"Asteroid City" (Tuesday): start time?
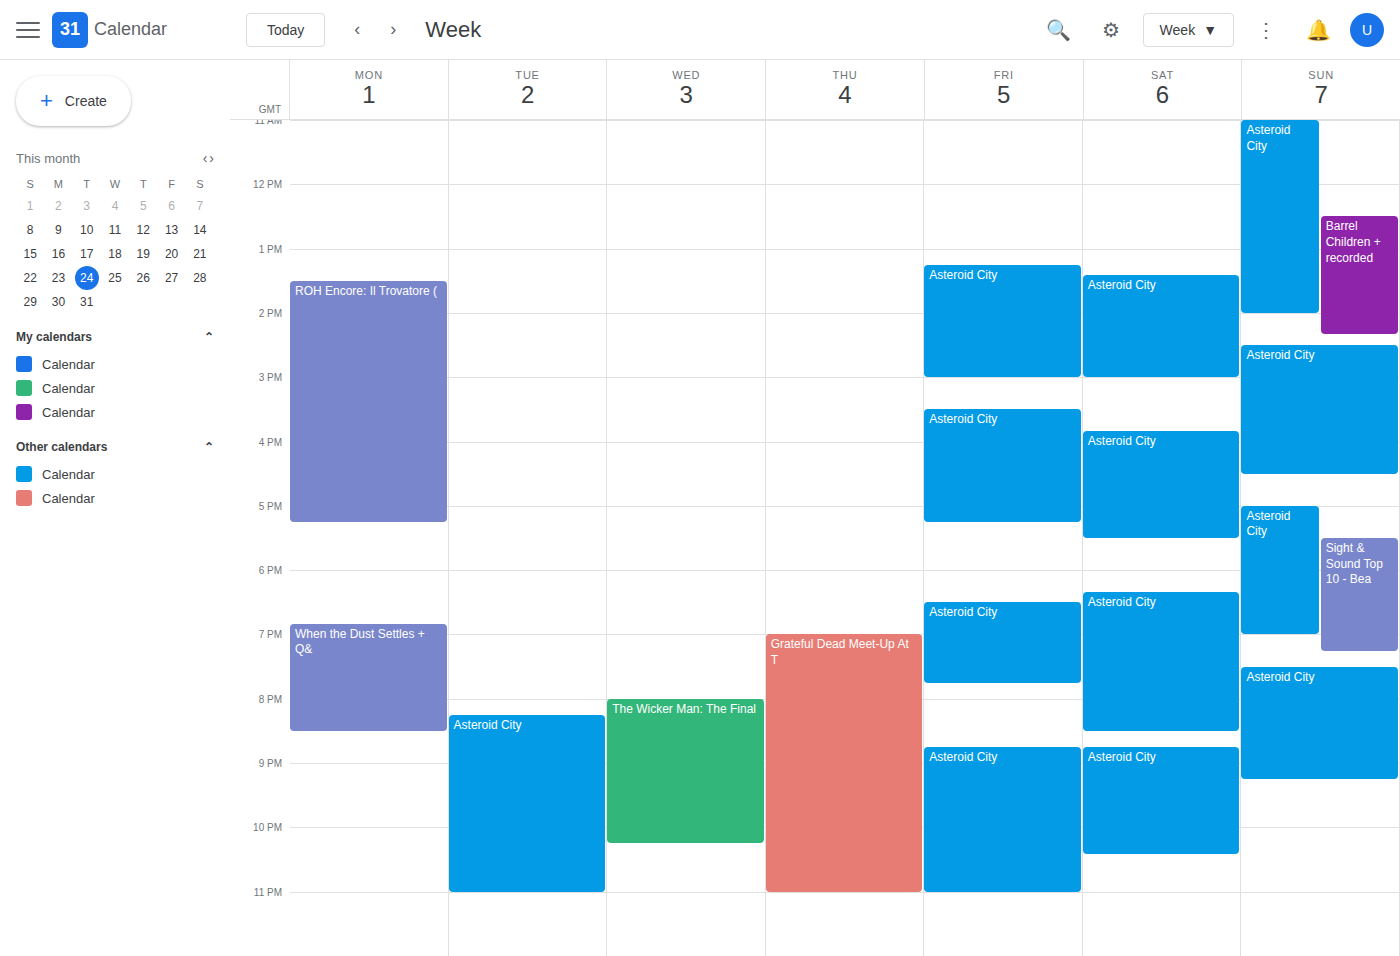
8:15 PM